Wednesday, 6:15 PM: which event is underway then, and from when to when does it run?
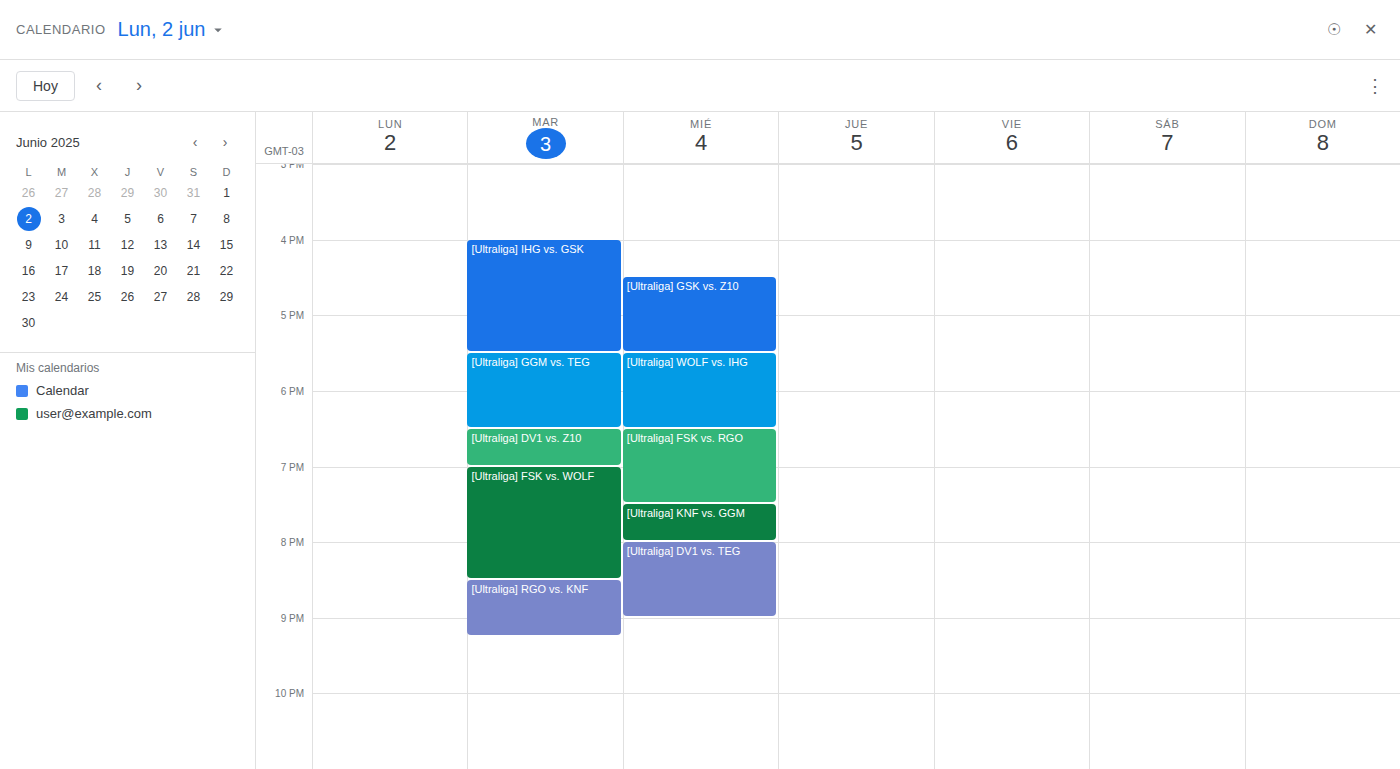
"[Ultraliga] WOLF vs. IHG", 5:30 PM to 6:30 PM